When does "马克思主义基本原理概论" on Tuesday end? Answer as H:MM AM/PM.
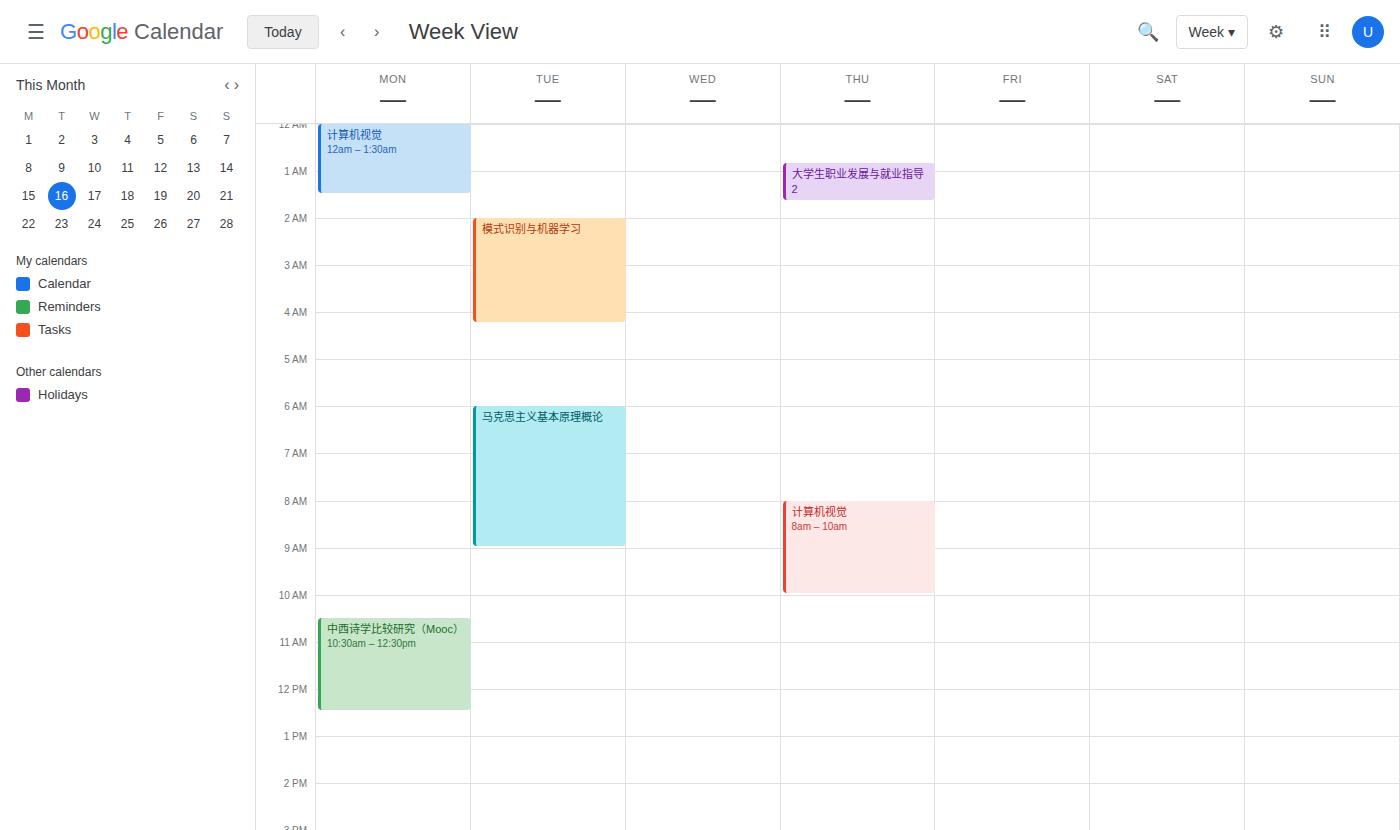
9:00 AM